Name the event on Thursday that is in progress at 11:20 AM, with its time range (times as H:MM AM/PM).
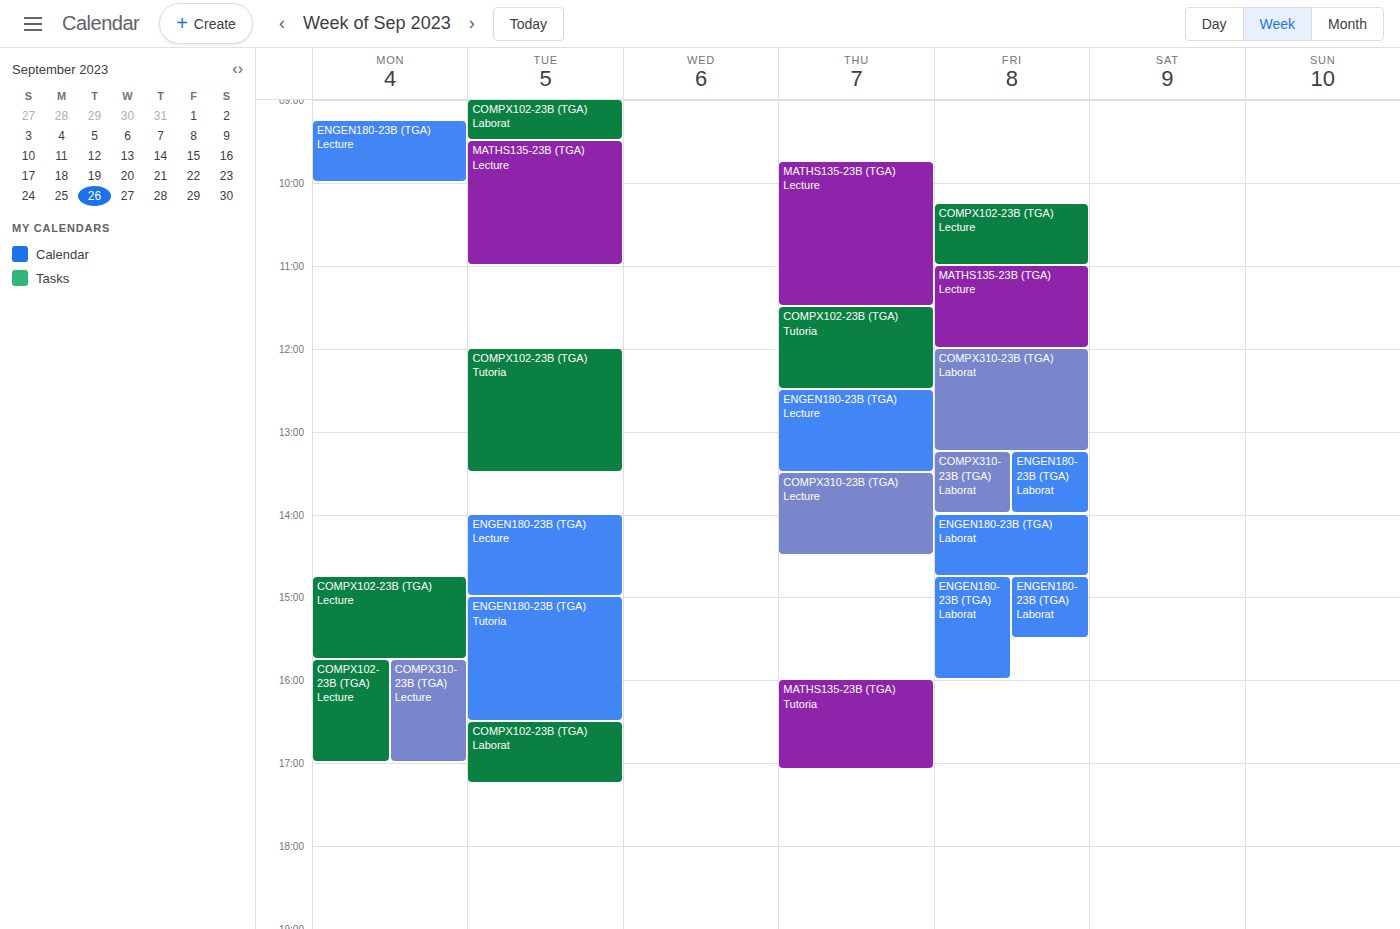
"MATHS135-23B (TGA) Lecture", 9:45 AM to 11:30 AM